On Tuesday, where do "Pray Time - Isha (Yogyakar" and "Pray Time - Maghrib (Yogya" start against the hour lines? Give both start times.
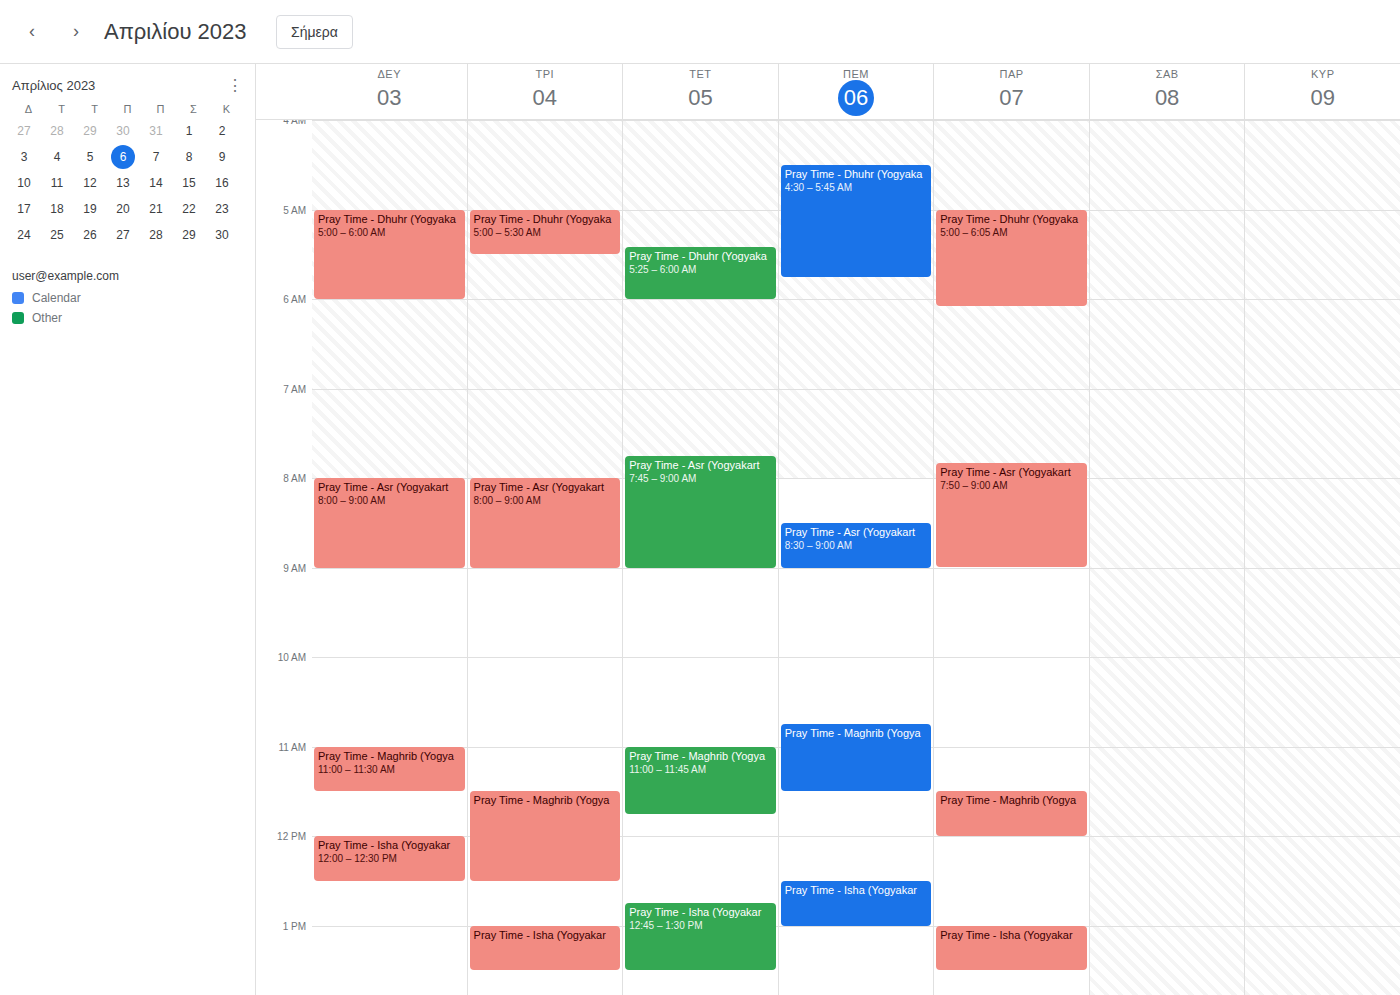
"Pray Time - Isha (Yogyakar": 1:00 PM, exactly on the 1 PM line. "Pray Time - Maghrib (Yogya": 11:30 AM, halfway between the 11 AM and 12 PM lines.